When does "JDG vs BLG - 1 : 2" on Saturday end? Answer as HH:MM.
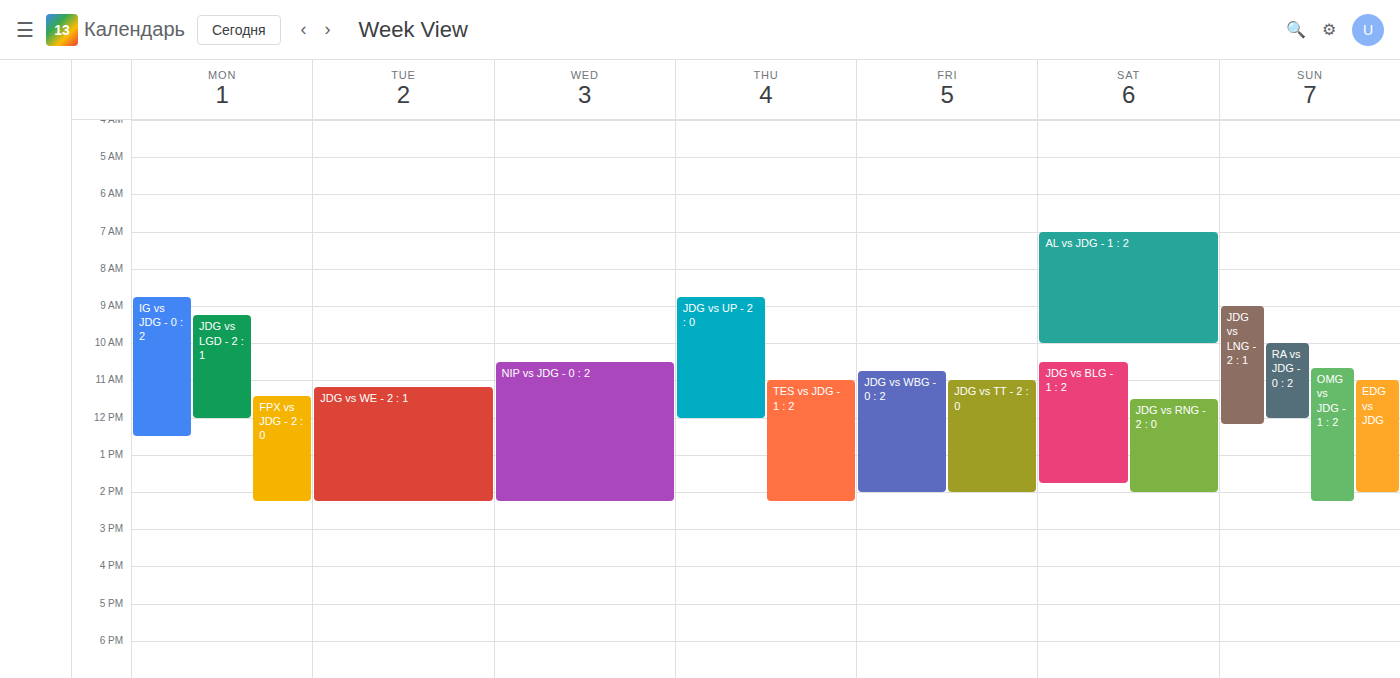
13:45